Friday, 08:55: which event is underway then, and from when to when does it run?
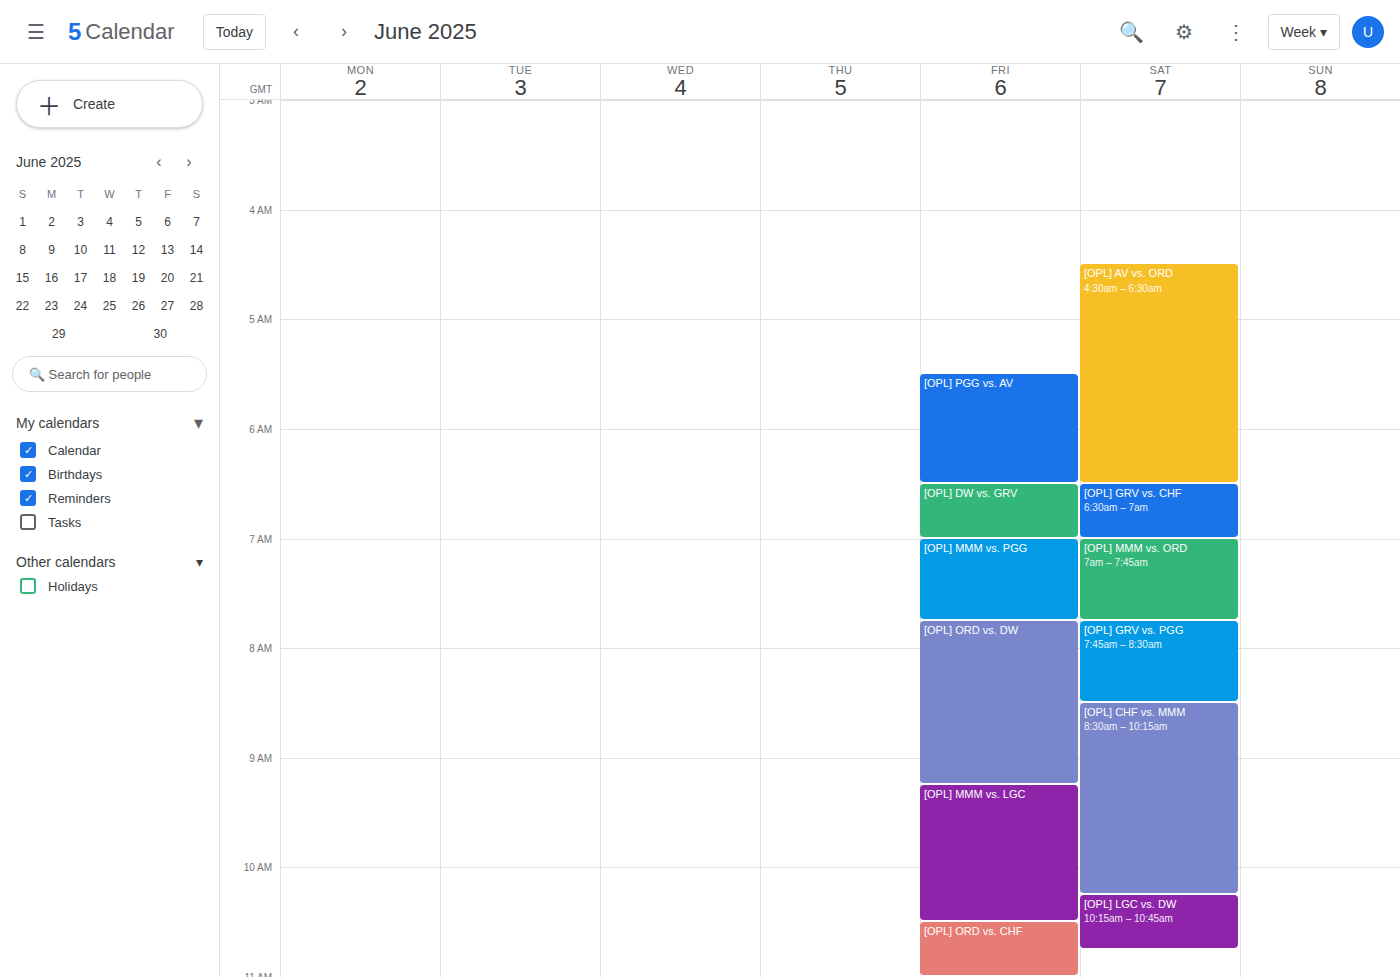
"[OPL] ORD vs. DW", 07:45 to 09:15